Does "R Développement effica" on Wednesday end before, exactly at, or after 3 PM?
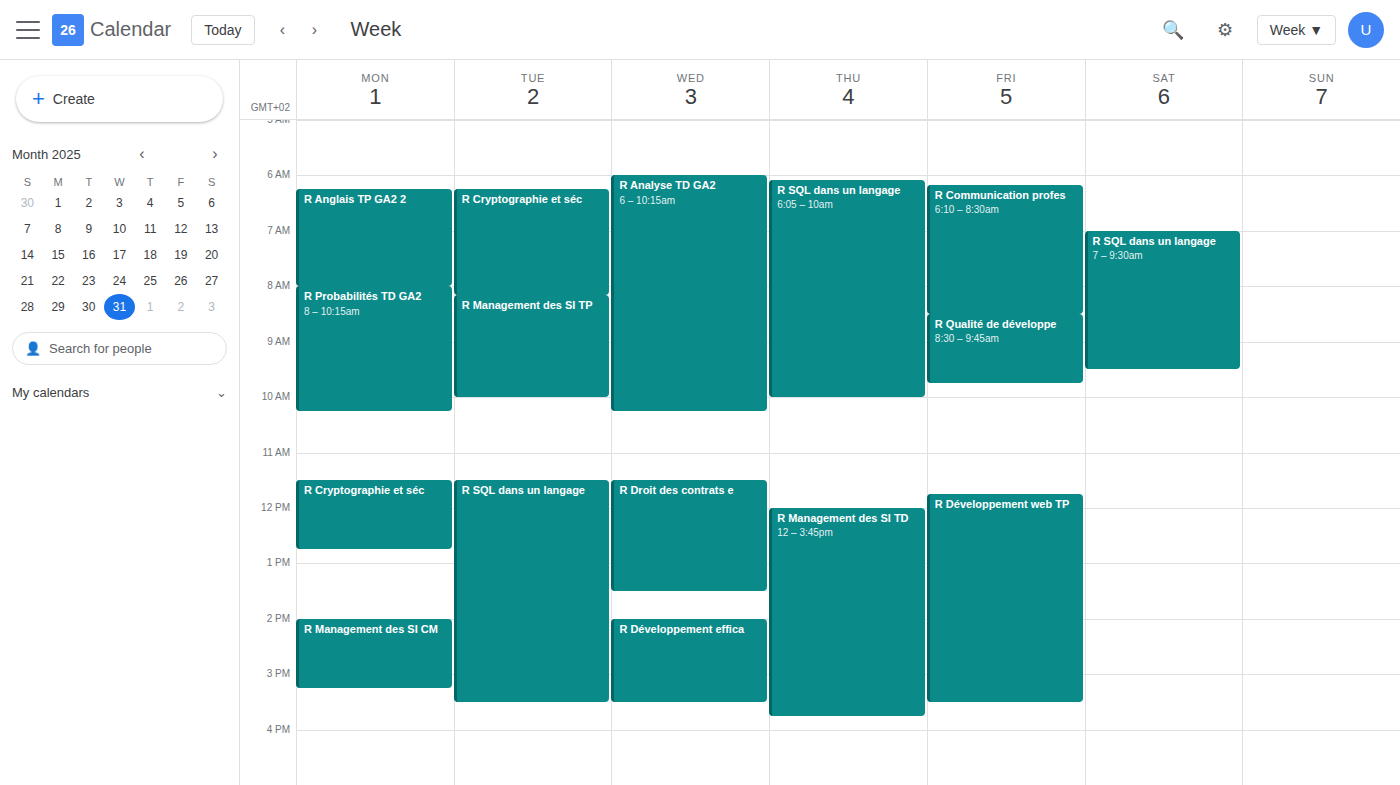
3:30 PM -- after 3 PM, 30 minutes below the 3 PM line.